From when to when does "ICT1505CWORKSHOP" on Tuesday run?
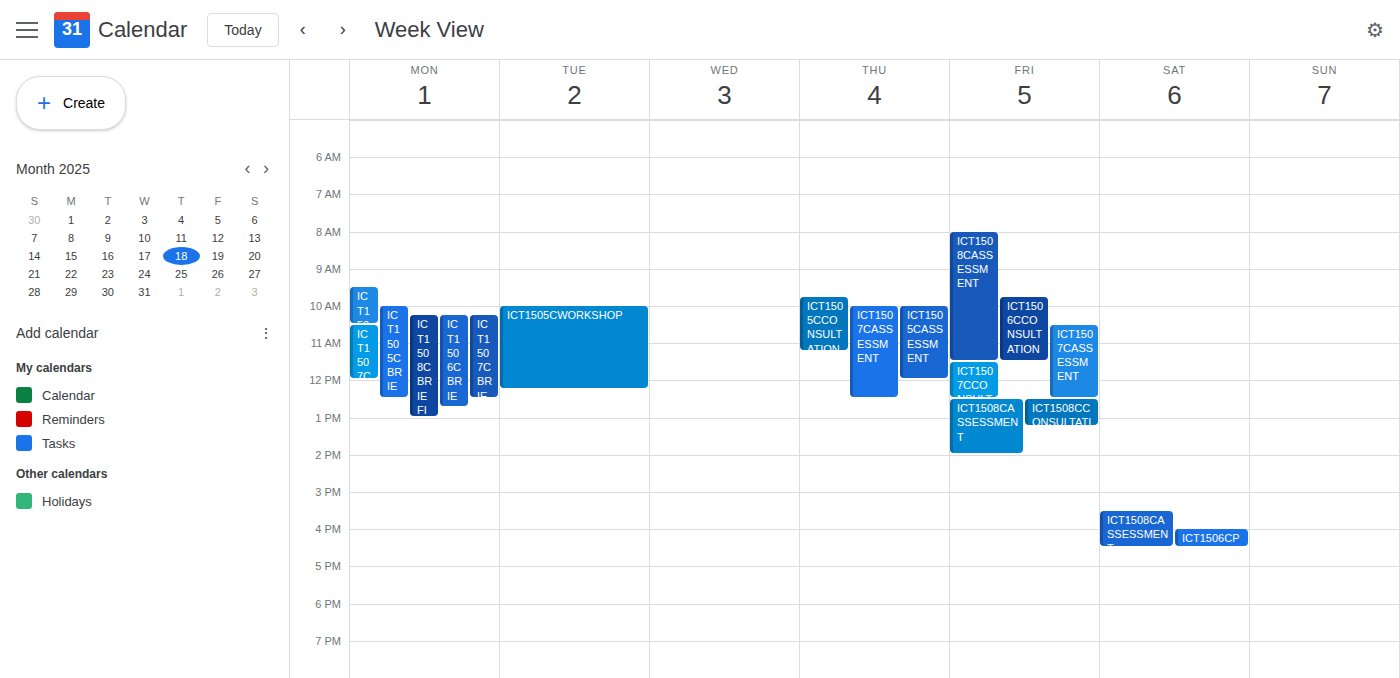
10:00 AM to 12:15 PM